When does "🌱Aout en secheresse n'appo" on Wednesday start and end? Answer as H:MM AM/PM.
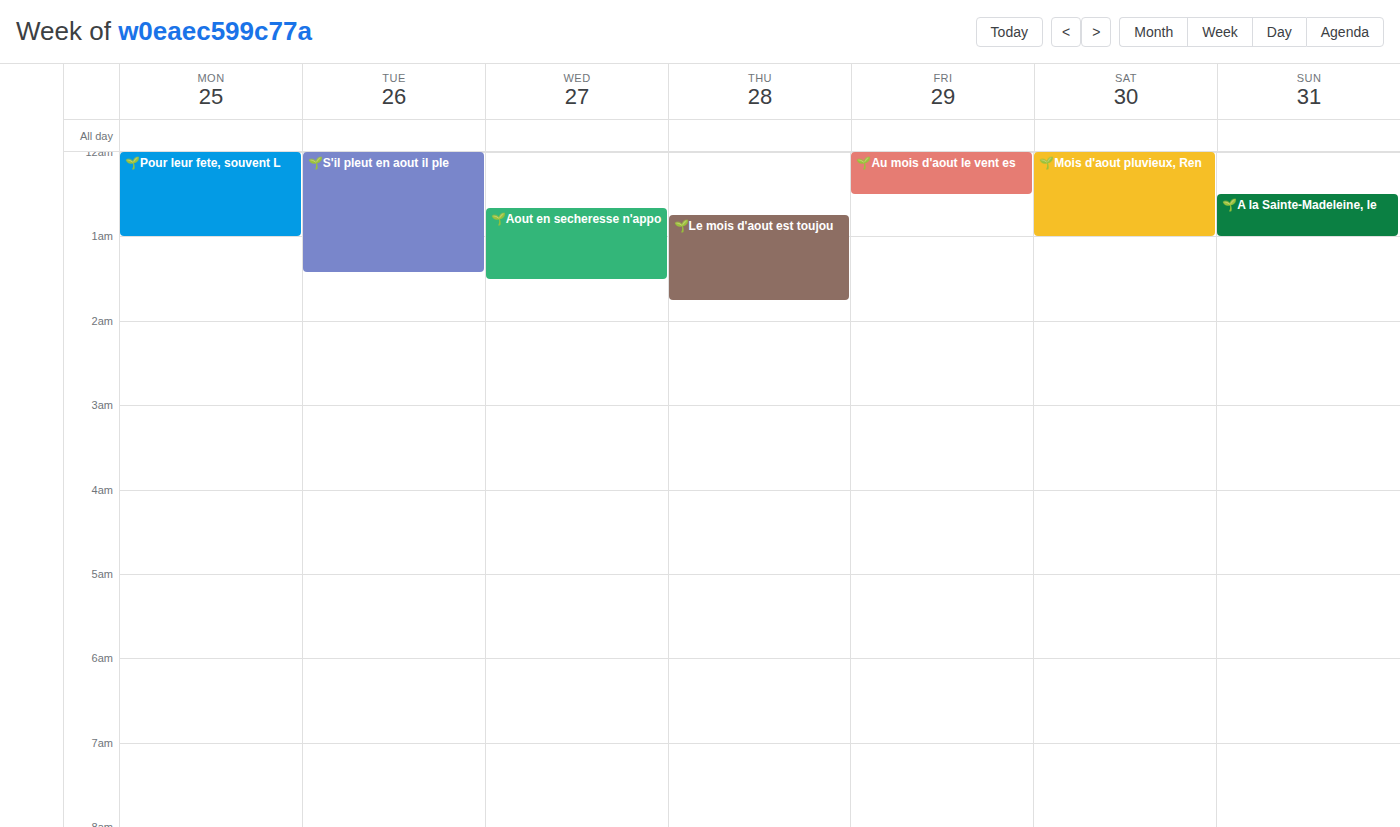
12:40 AM to 1:30 AM